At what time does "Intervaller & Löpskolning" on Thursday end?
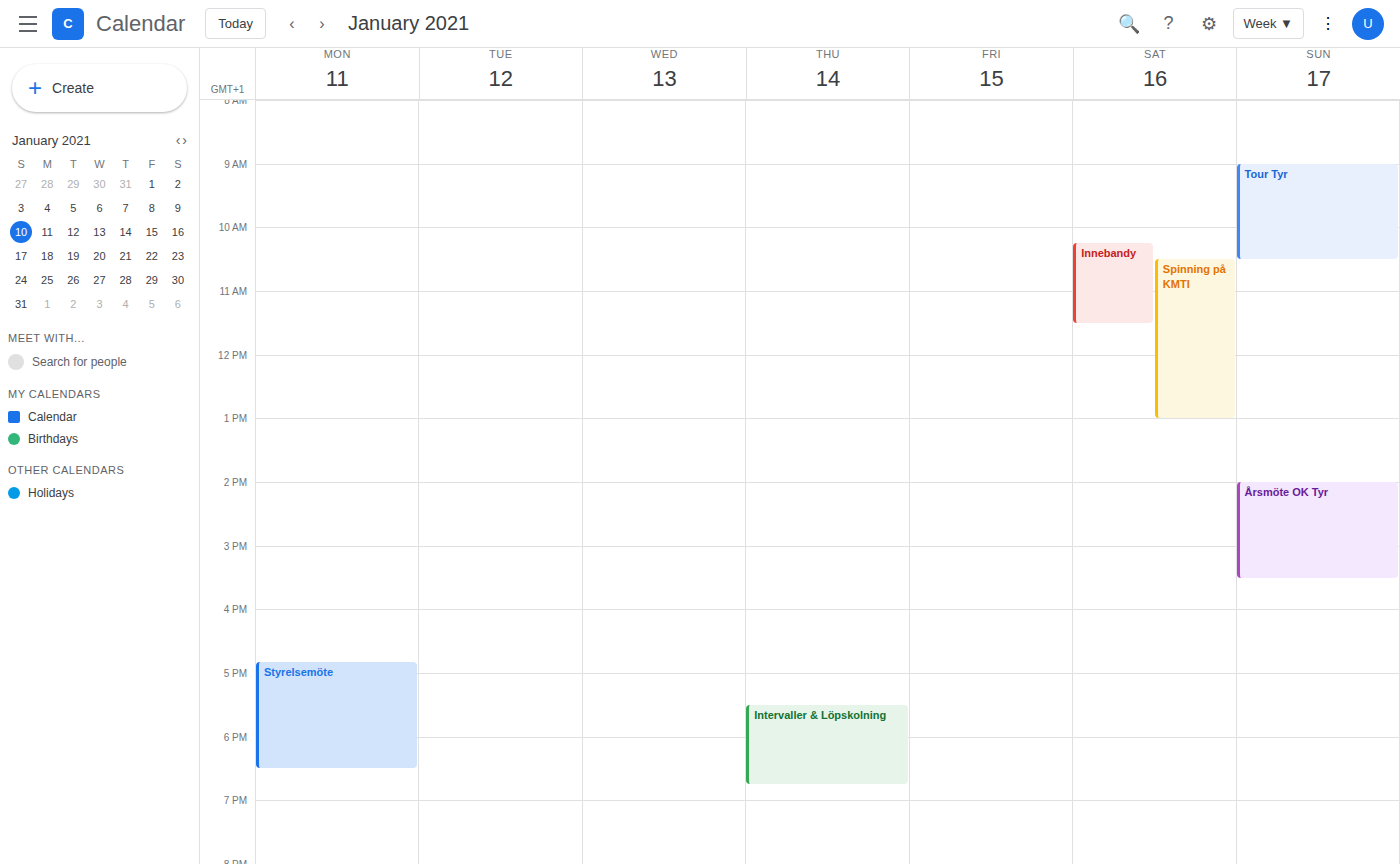
6:45 PM